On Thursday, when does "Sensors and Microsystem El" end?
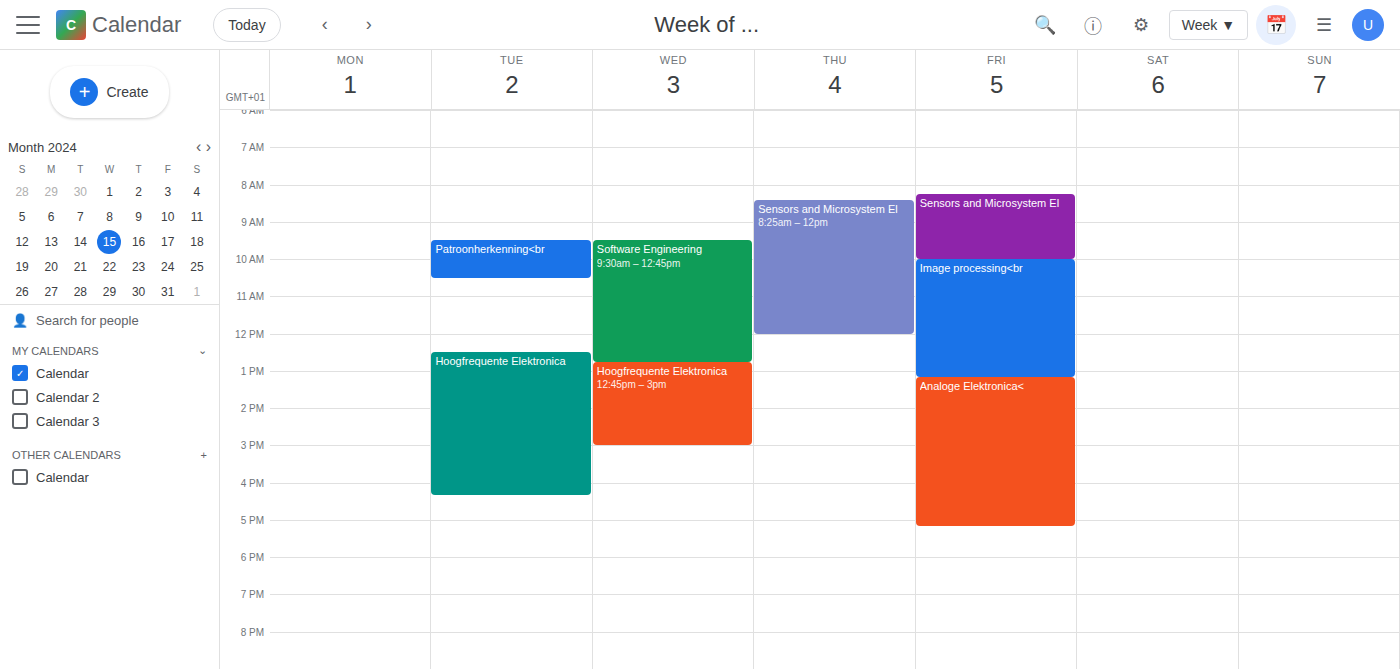
12:00 PM